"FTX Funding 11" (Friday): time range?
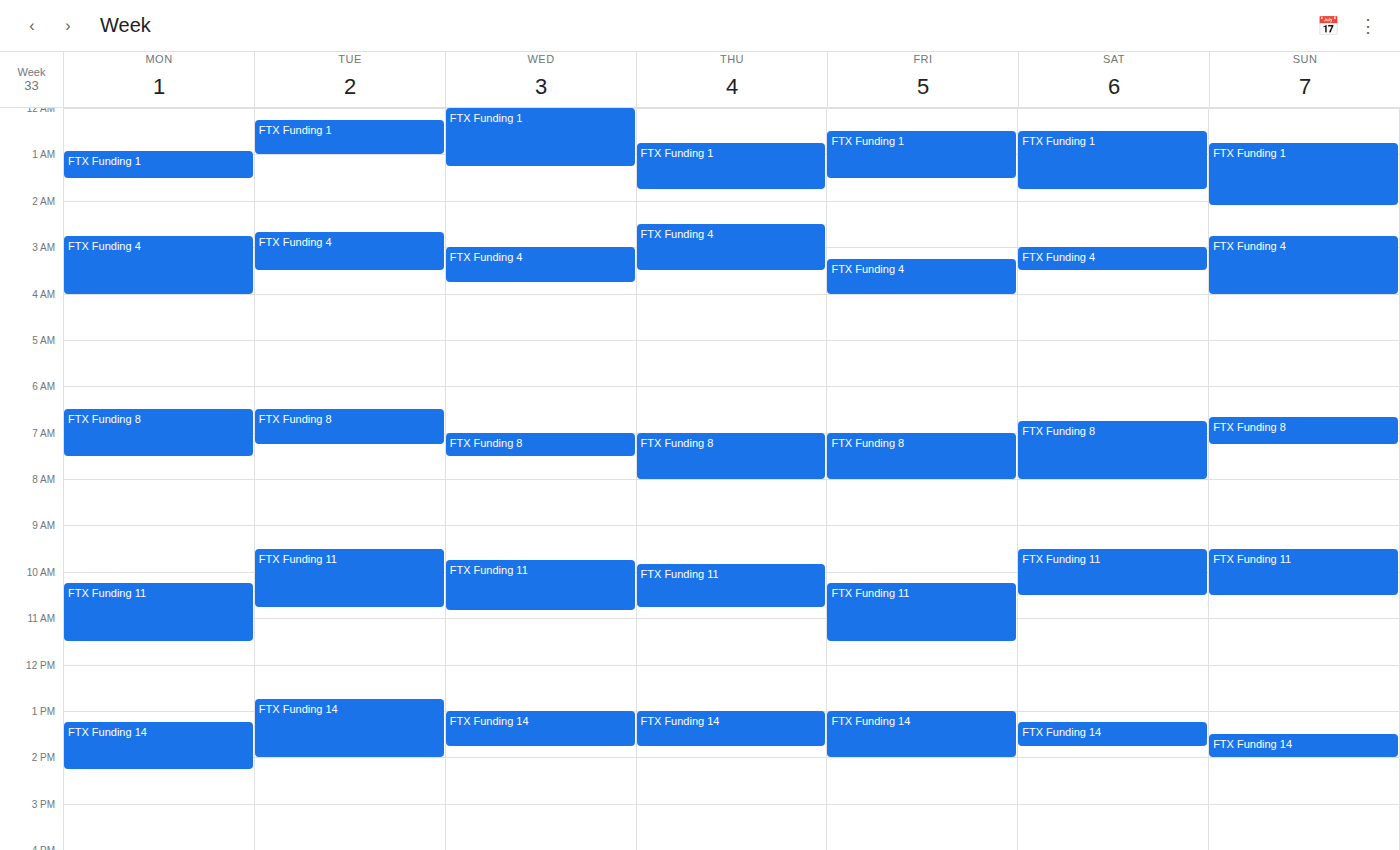
10:15 AM to 11:30 AM